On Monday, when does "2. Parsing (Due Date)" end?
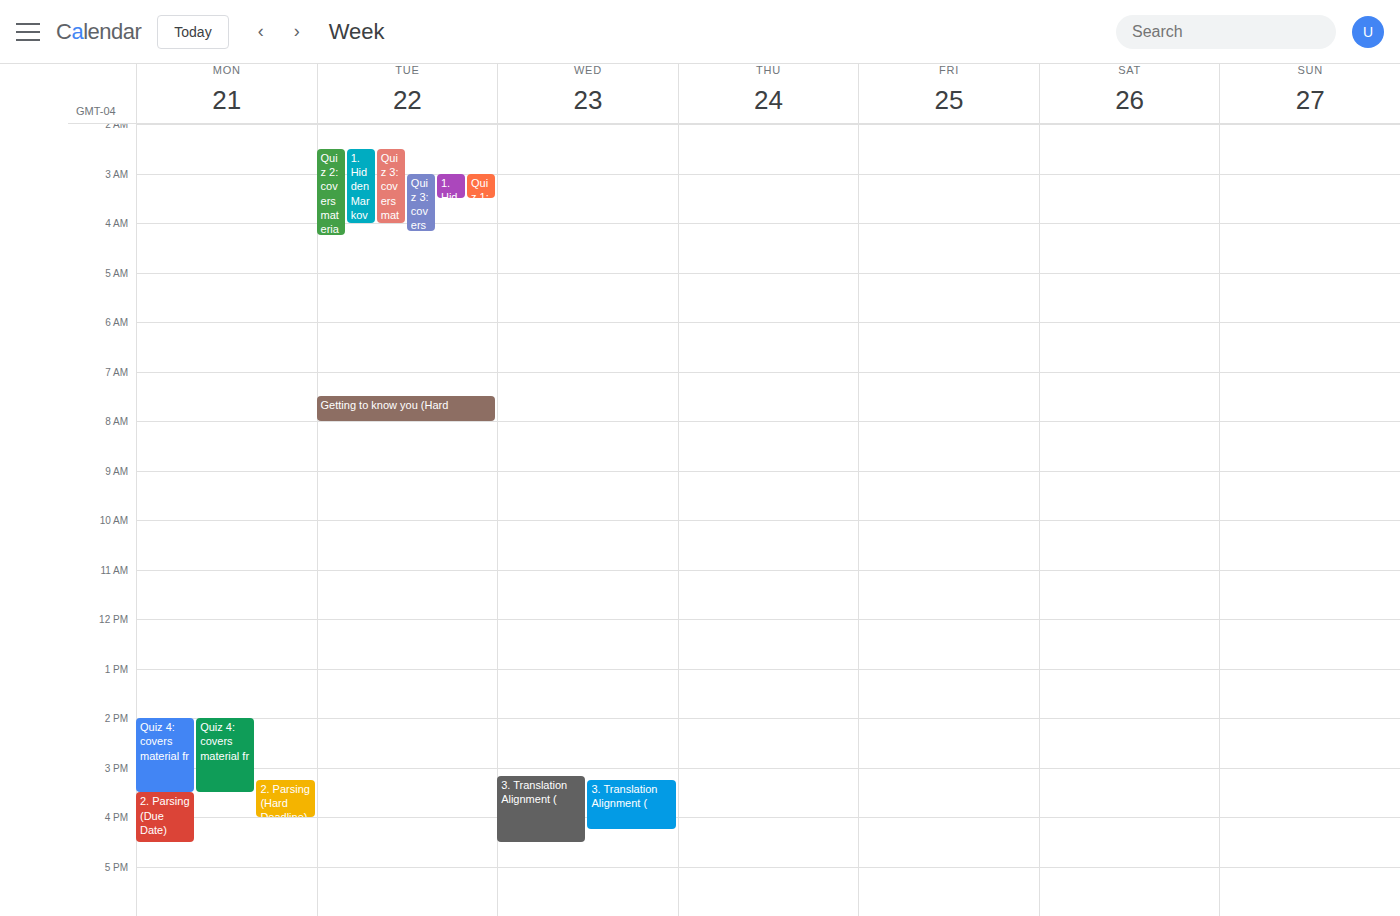
4:30 PM